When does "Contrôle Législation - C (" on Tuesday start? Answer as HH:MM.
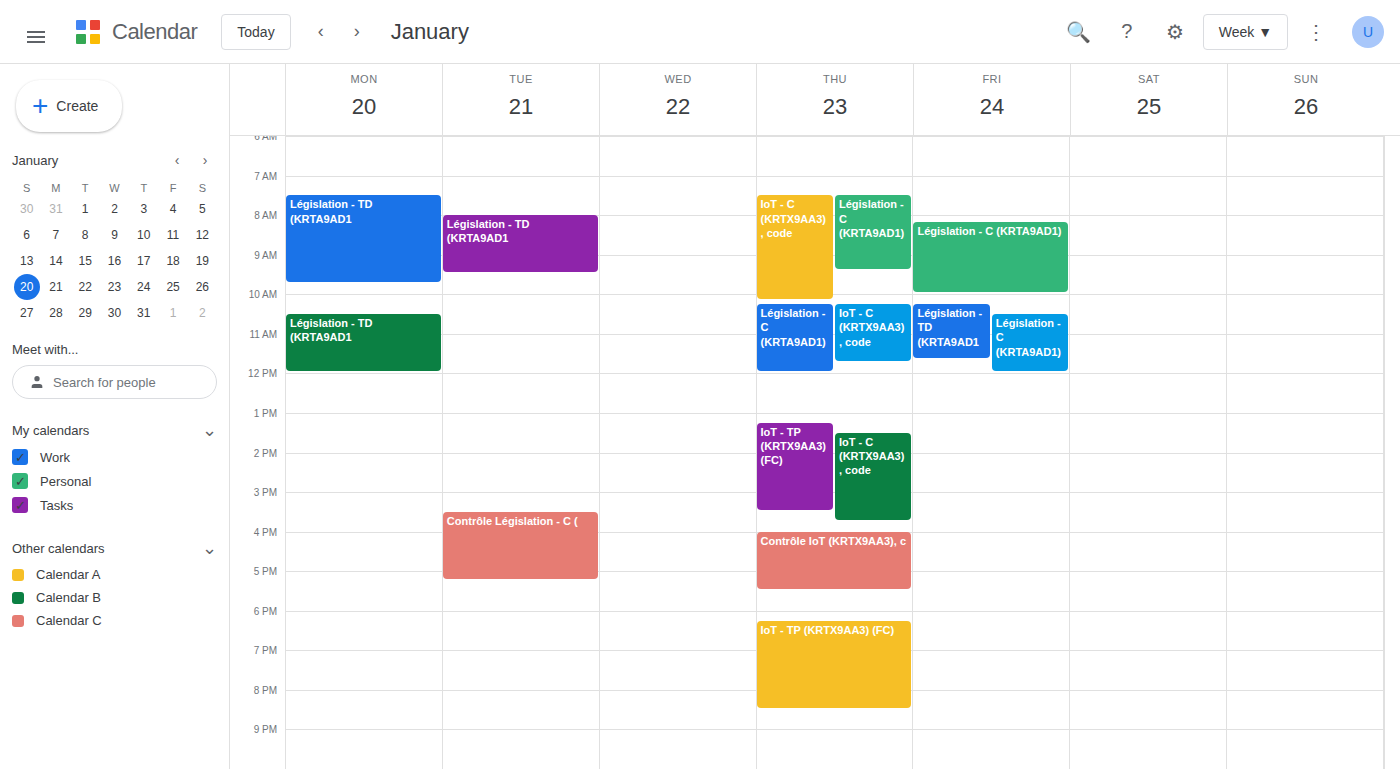
15:30